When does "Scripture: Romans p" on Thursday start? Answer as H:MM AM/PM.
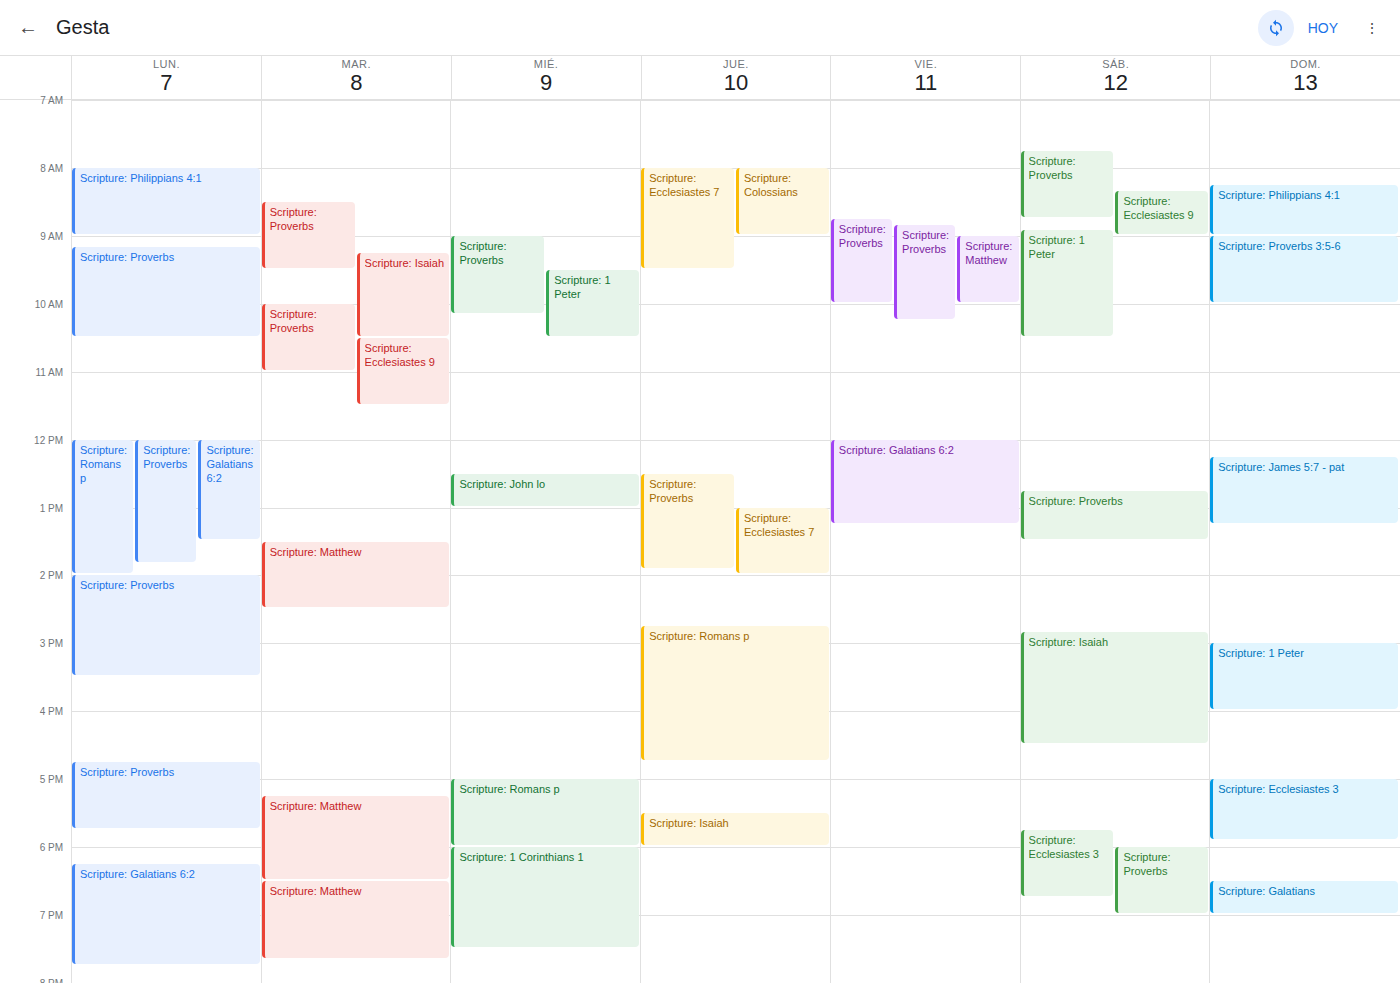
2:45 PM